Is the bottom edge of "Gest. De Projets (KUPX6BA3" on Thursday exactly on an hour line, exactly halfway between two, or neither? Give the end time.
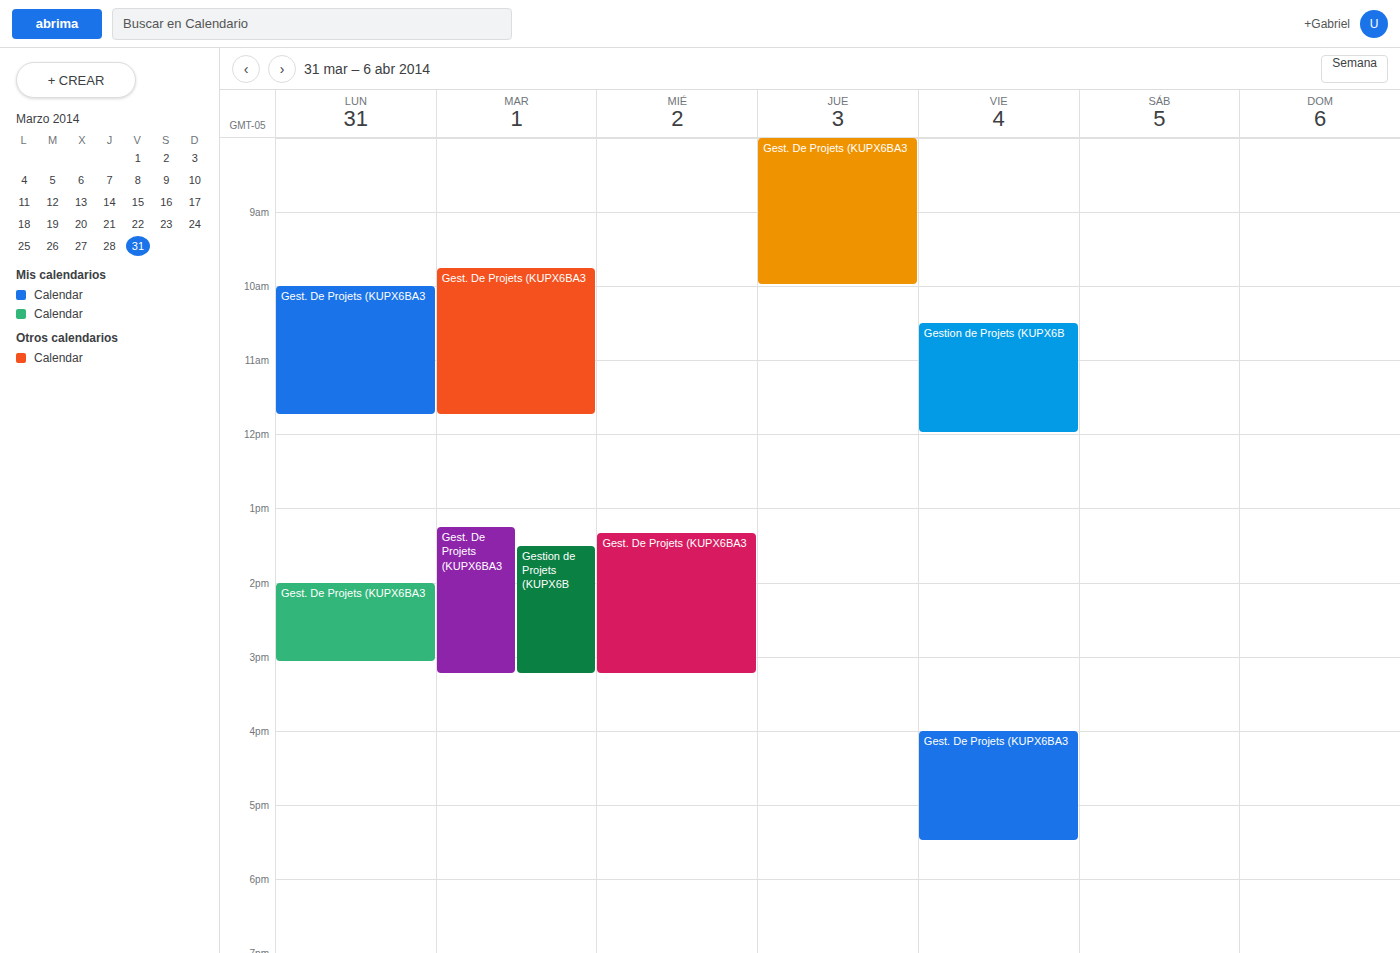
10:00 AM -- exactly on the 10 AM line.